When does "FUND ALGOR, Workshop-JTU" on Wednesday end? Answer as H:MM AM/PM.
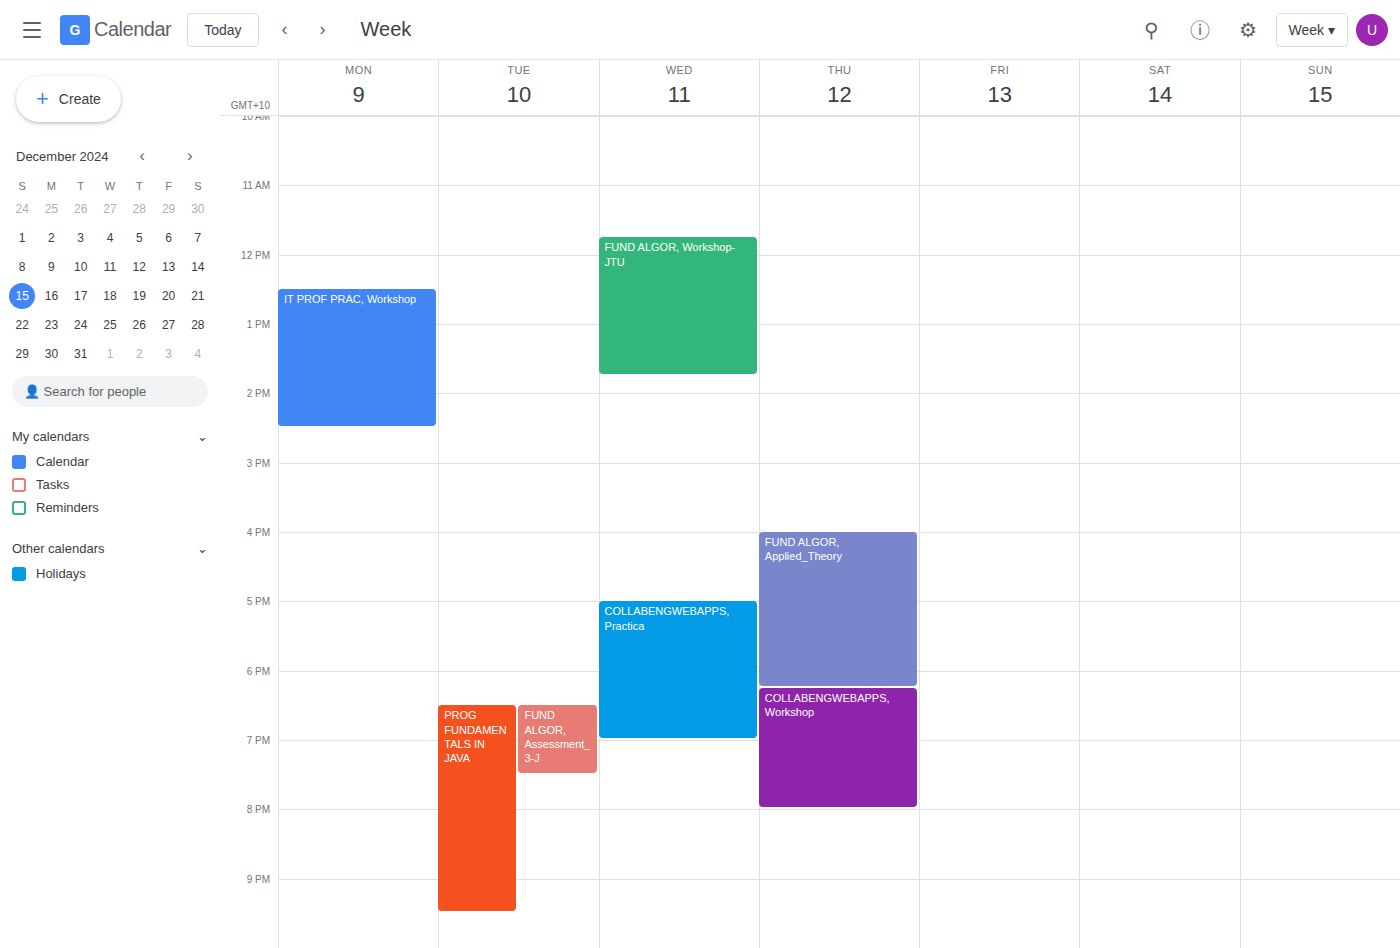
1:45 PM